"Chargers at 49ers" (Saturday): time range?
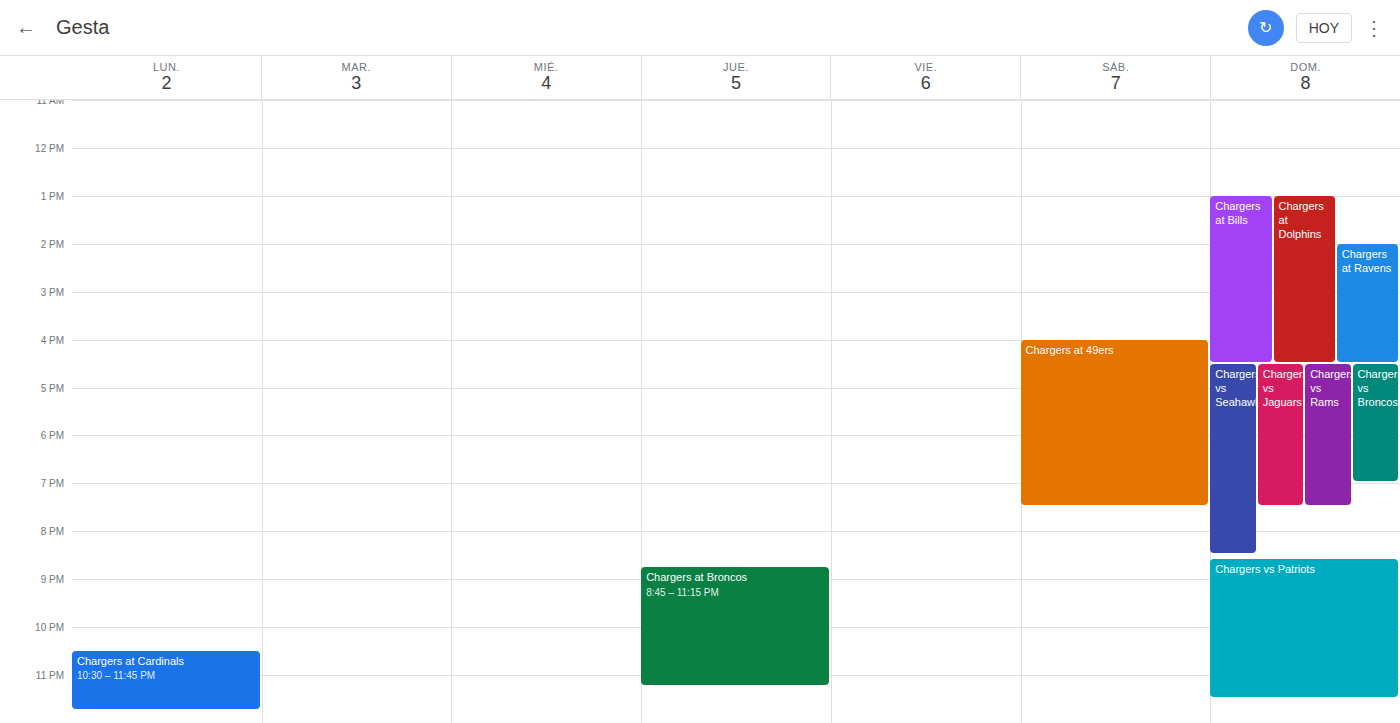
4:00 PM to 7:30 PM